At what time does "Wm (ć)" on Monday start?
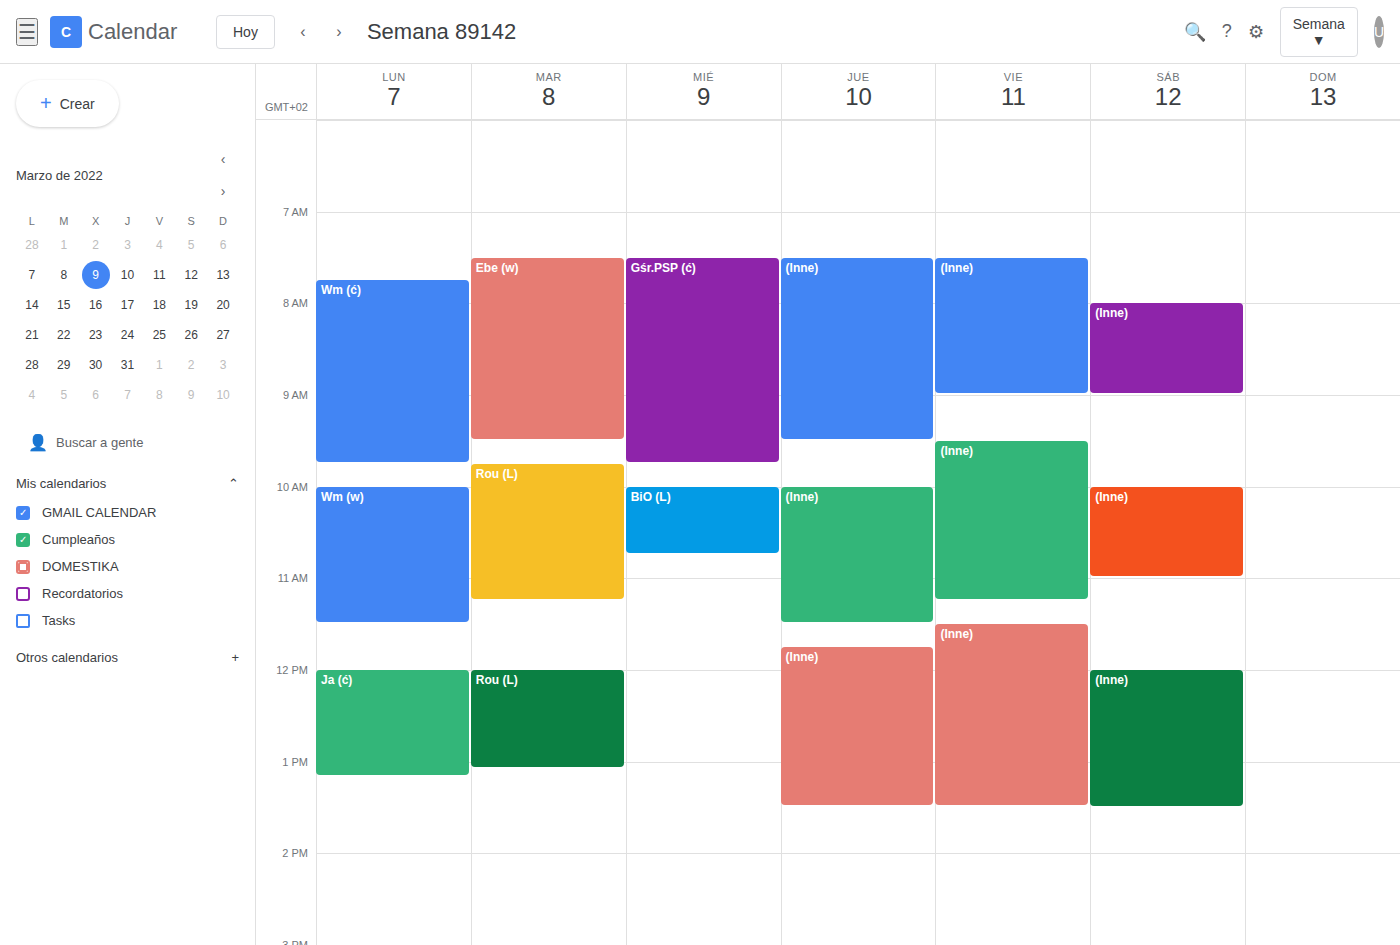
7:45 AM